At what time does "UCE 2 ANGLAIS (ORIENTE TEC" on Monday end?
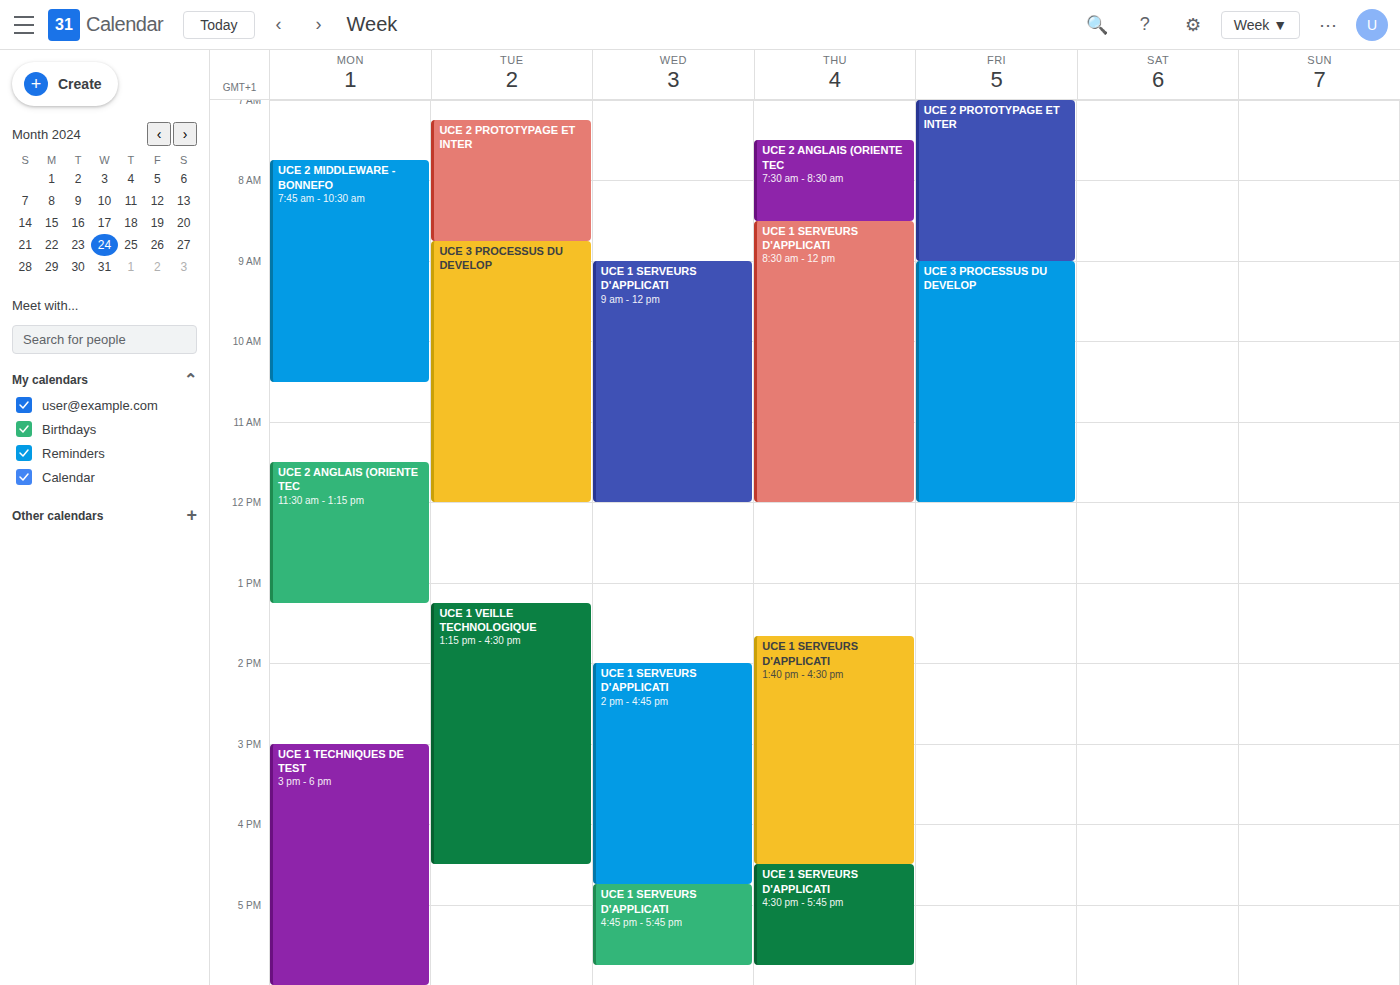
1:15 PM